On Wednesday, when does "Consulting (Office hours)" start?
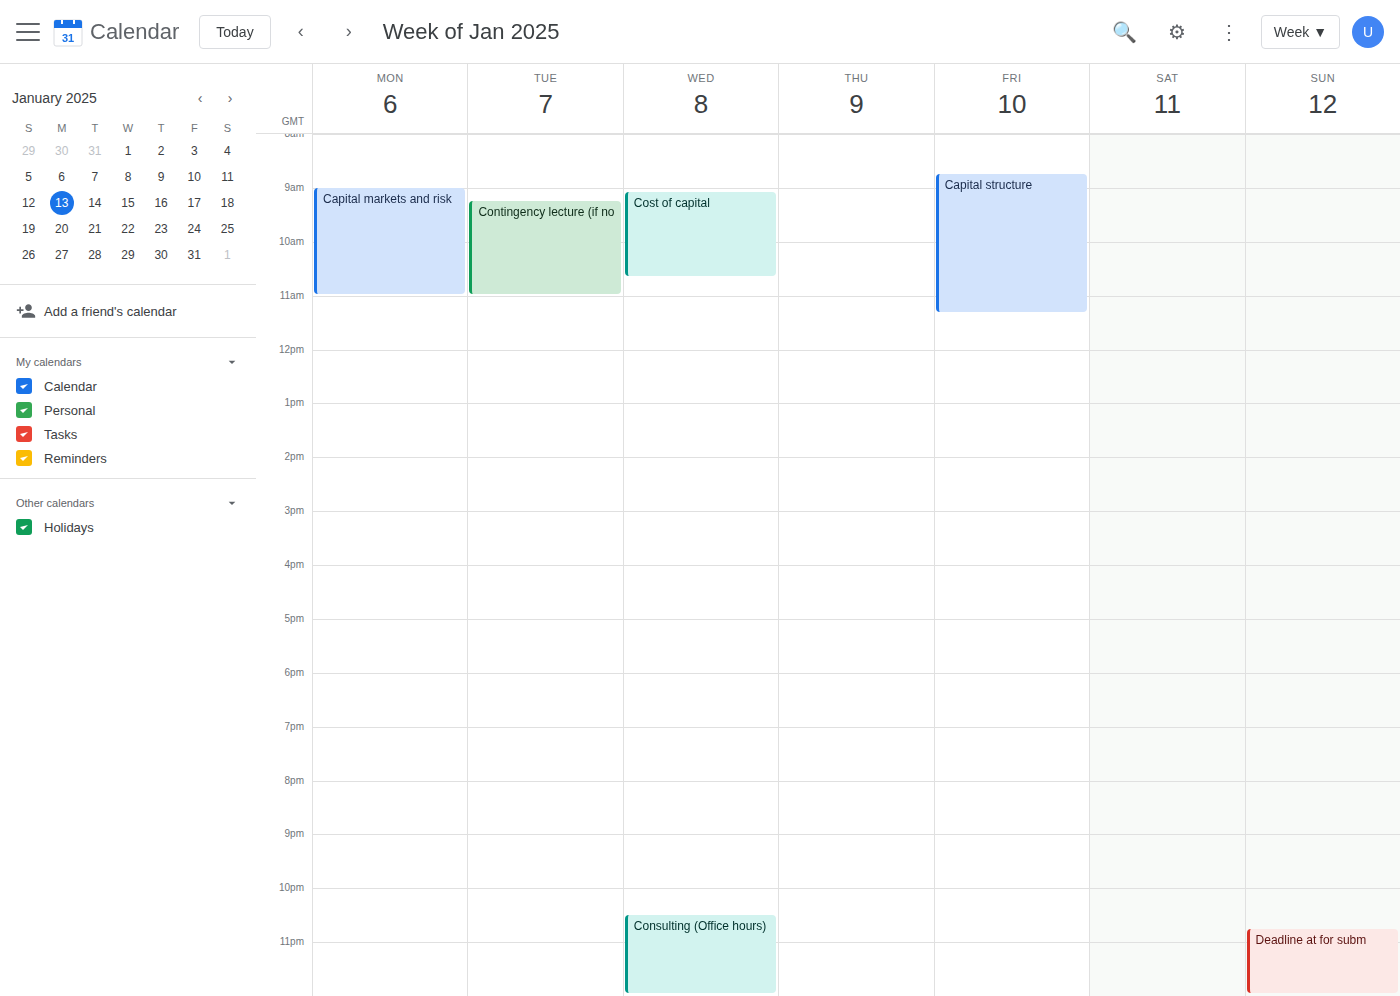
10:30 PM